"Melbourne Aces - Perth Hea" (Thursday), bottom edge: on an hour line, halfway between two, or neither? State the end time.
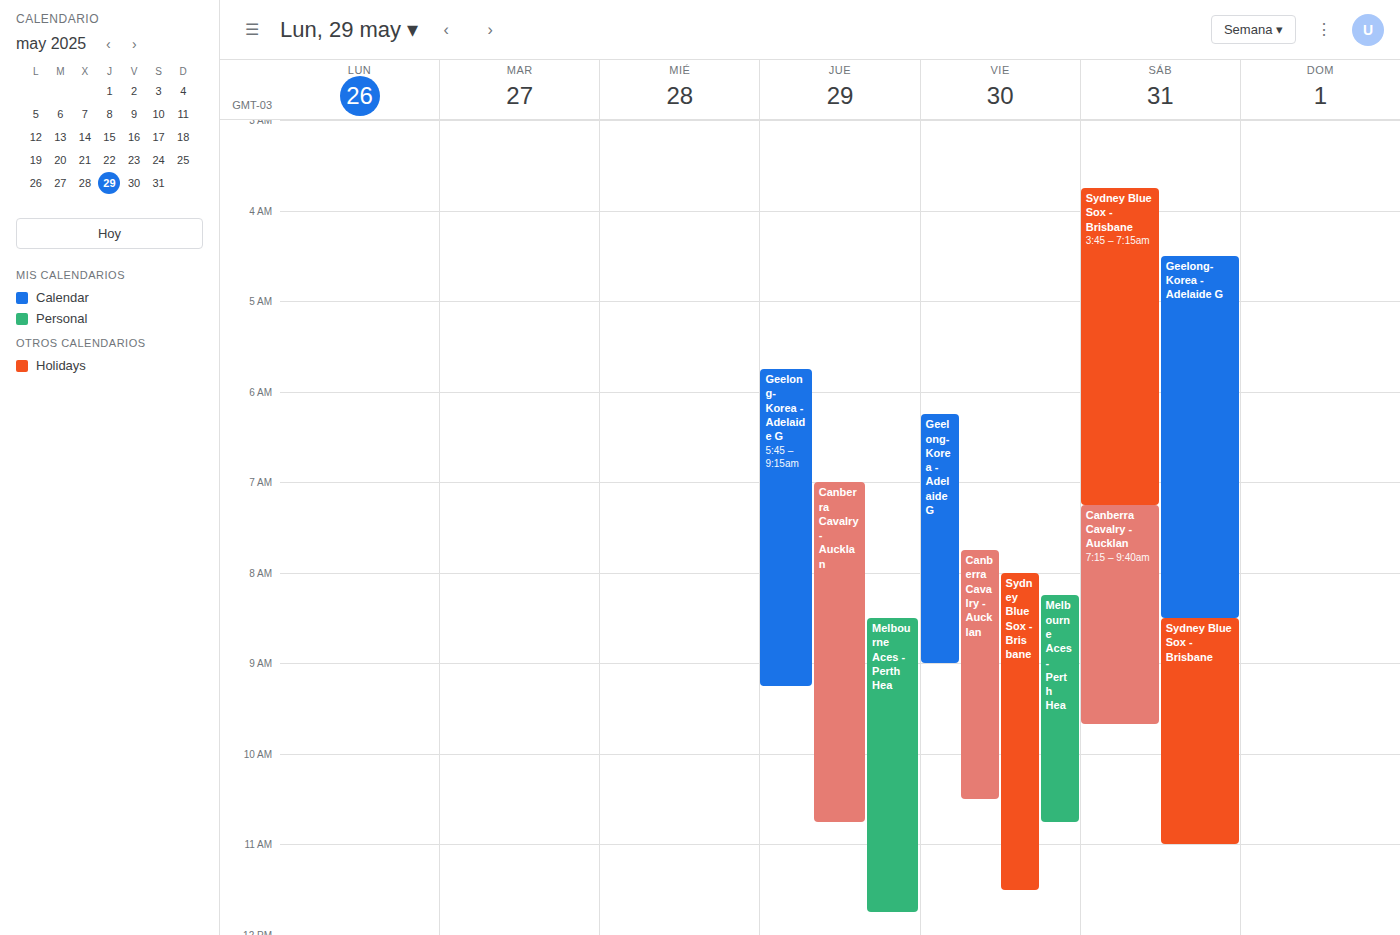
11:45 AM -- neither: three quarters of the way from the 11 AM line to the 12 PM line.